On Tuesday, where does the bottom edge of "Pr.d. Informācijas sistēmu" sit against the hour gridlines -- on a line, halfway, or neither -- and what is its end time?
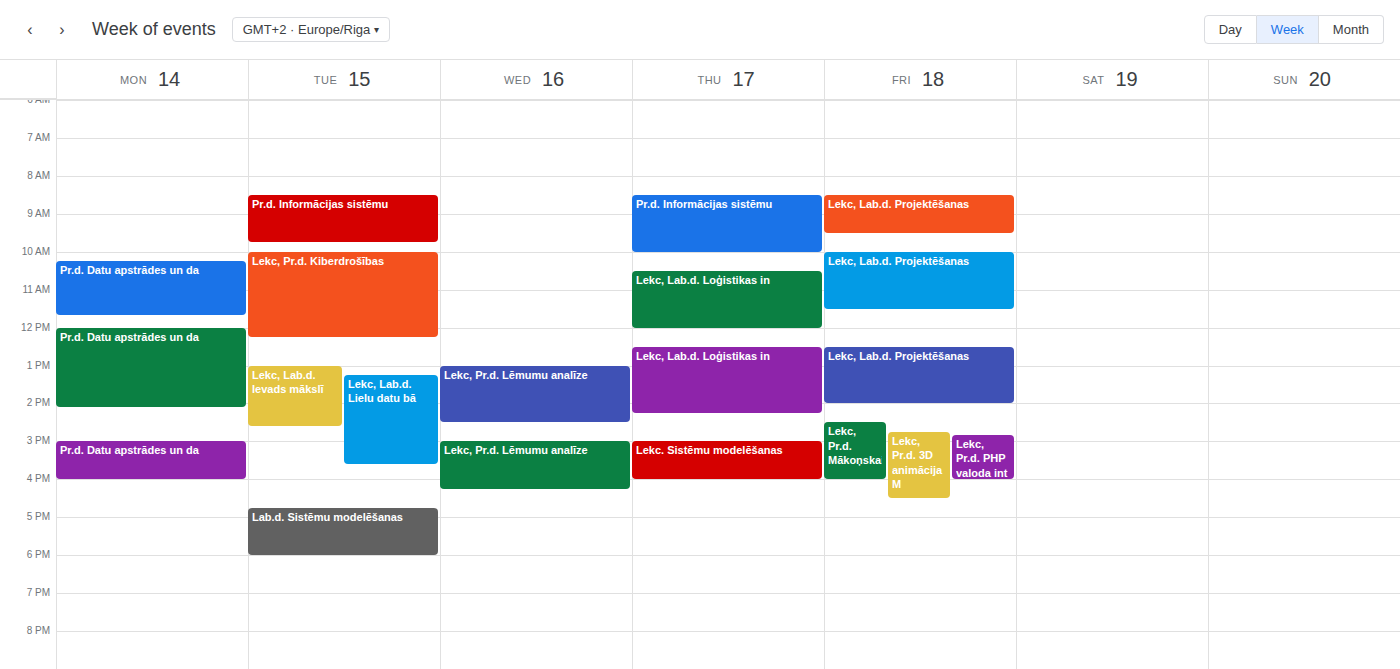
09:45 -- neither: three quarters of the way from the 09:00 line to the 10:00 line.